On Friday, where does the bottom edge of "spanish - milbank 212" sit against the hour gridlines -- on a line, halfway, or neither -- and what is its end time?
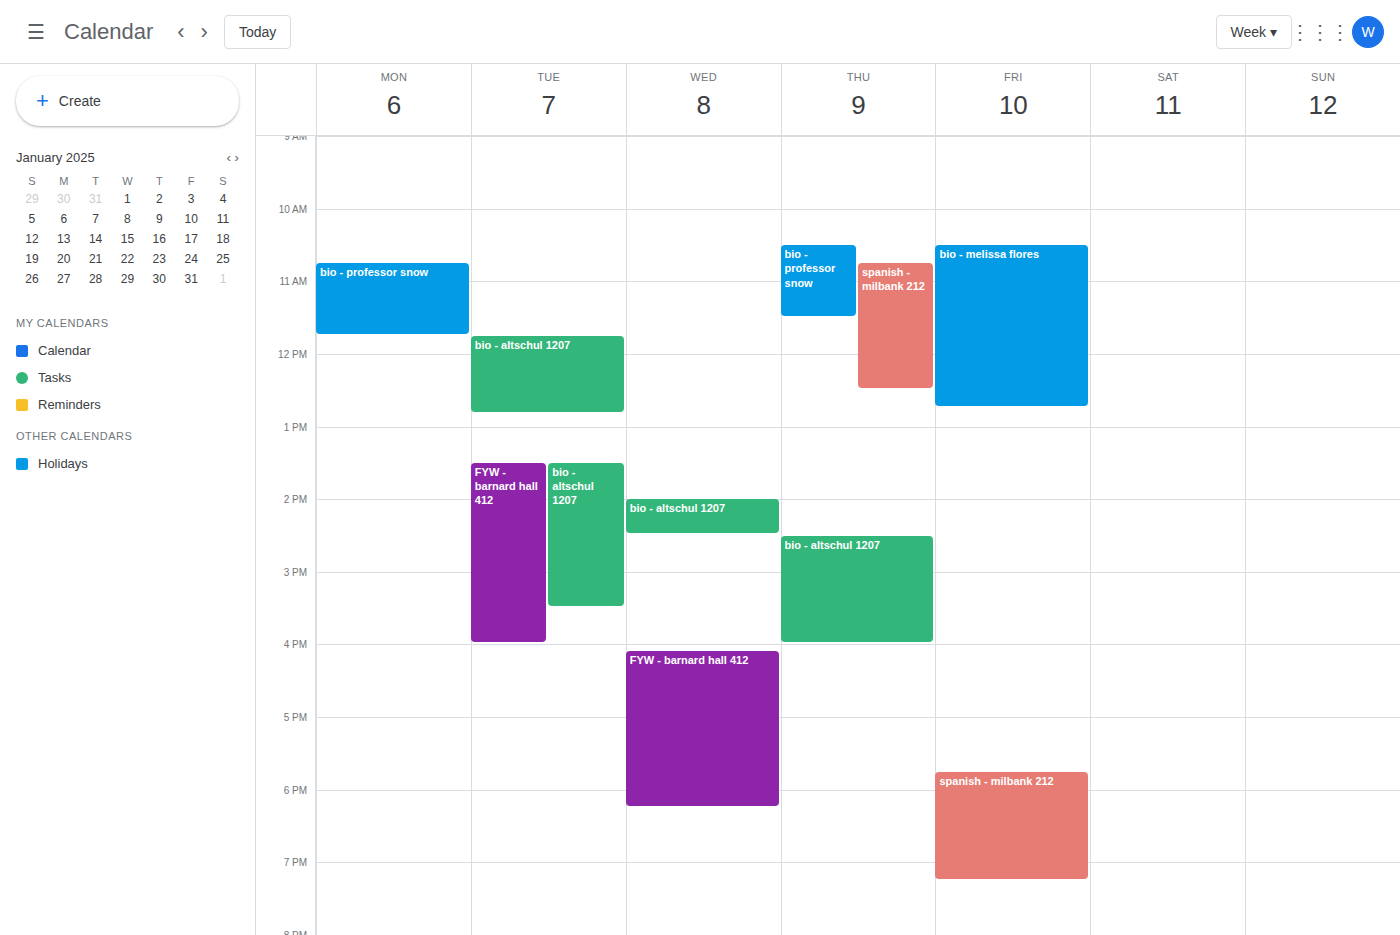
7:15 PM -- neither: a quarter of the way from the 7 PM line to the 8 PM line.